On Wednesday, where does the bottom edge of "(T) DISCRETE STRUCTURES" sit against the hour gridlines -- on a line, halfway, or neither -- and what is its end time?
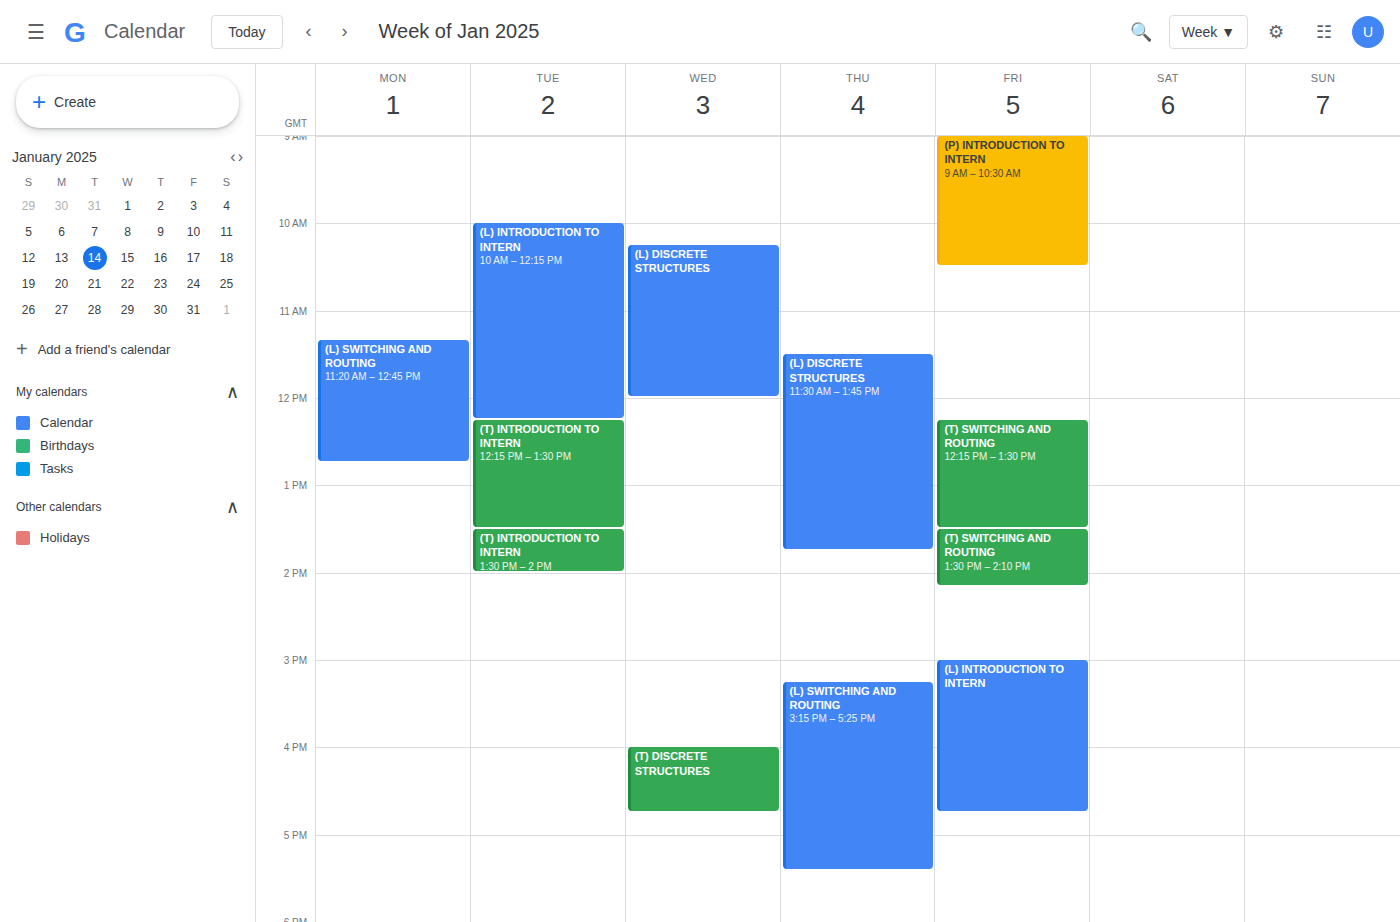
4:45 PM -- neither: three quarters of the way from the 4 PM line to the 5 PM line.